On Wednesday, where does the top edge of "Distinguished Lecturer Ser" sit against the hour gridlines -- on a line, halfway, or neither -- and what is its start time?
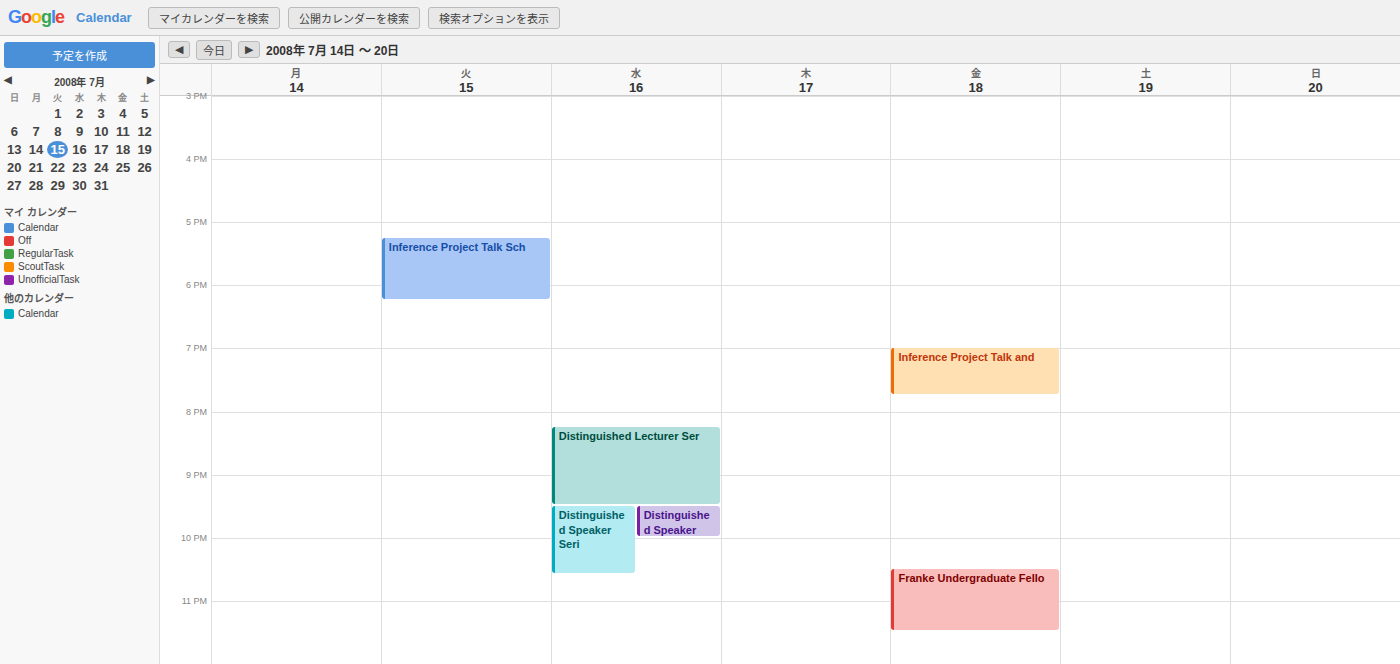
8:15 PM -- neither: a quarter of the way from the 8 PM line to the 9 PM line.